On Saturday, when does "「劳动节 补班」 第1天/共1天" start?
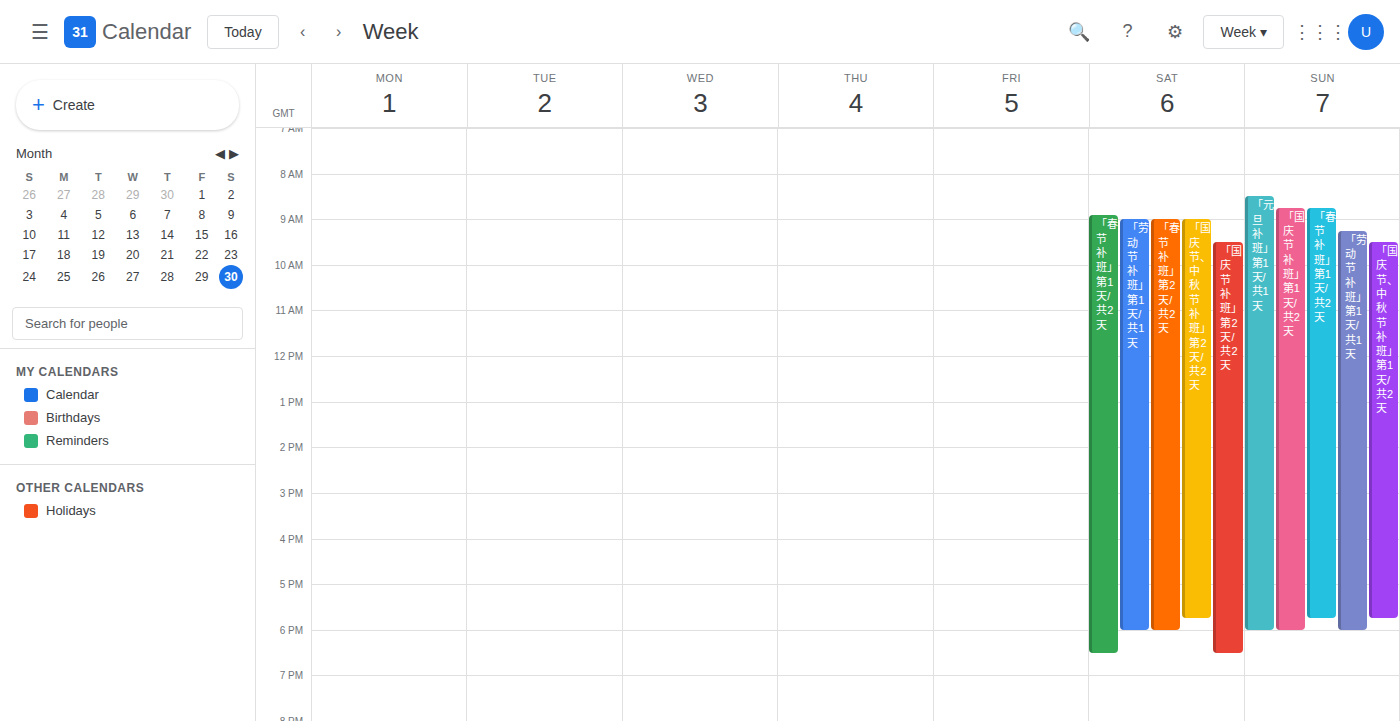
9:00 AM